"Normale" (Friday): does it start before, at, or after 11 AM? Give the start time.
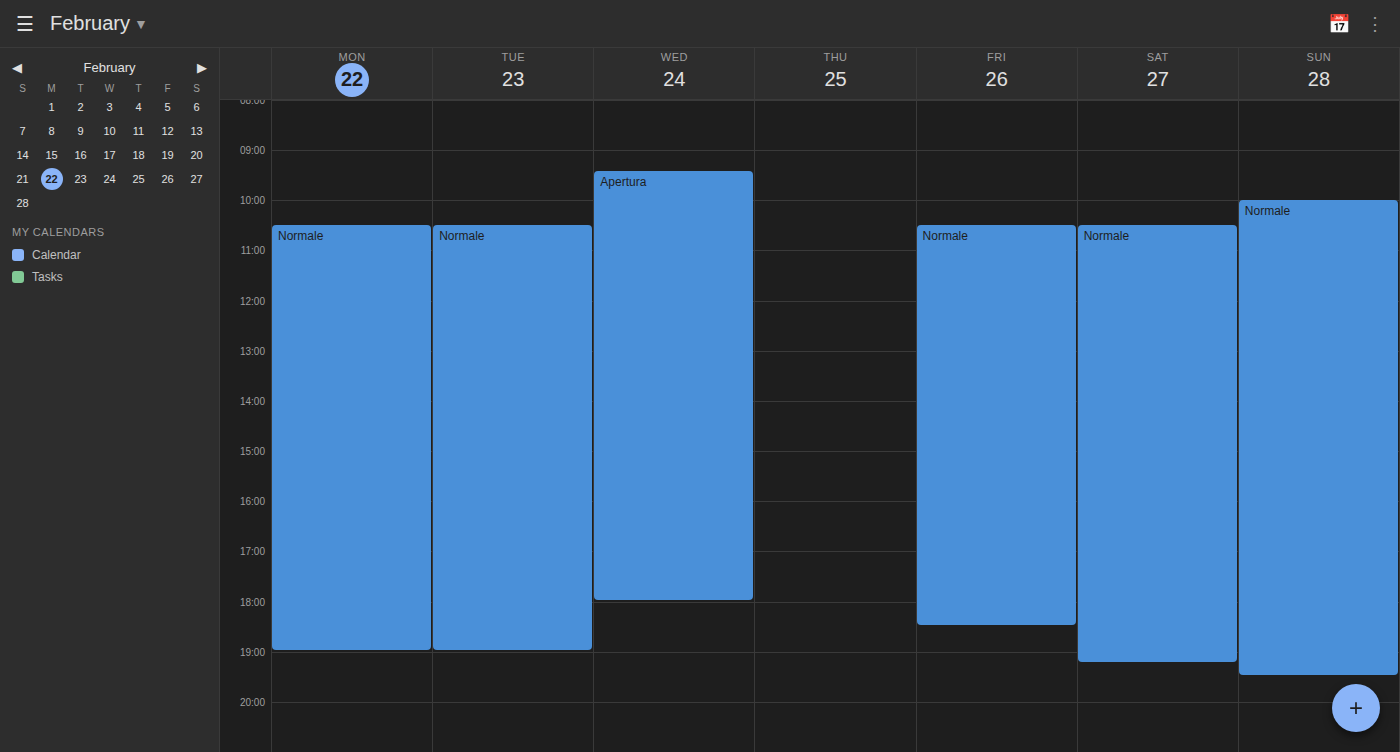
10:30 AM -- before 11 AM, 30 minutes above the 11 AM line.